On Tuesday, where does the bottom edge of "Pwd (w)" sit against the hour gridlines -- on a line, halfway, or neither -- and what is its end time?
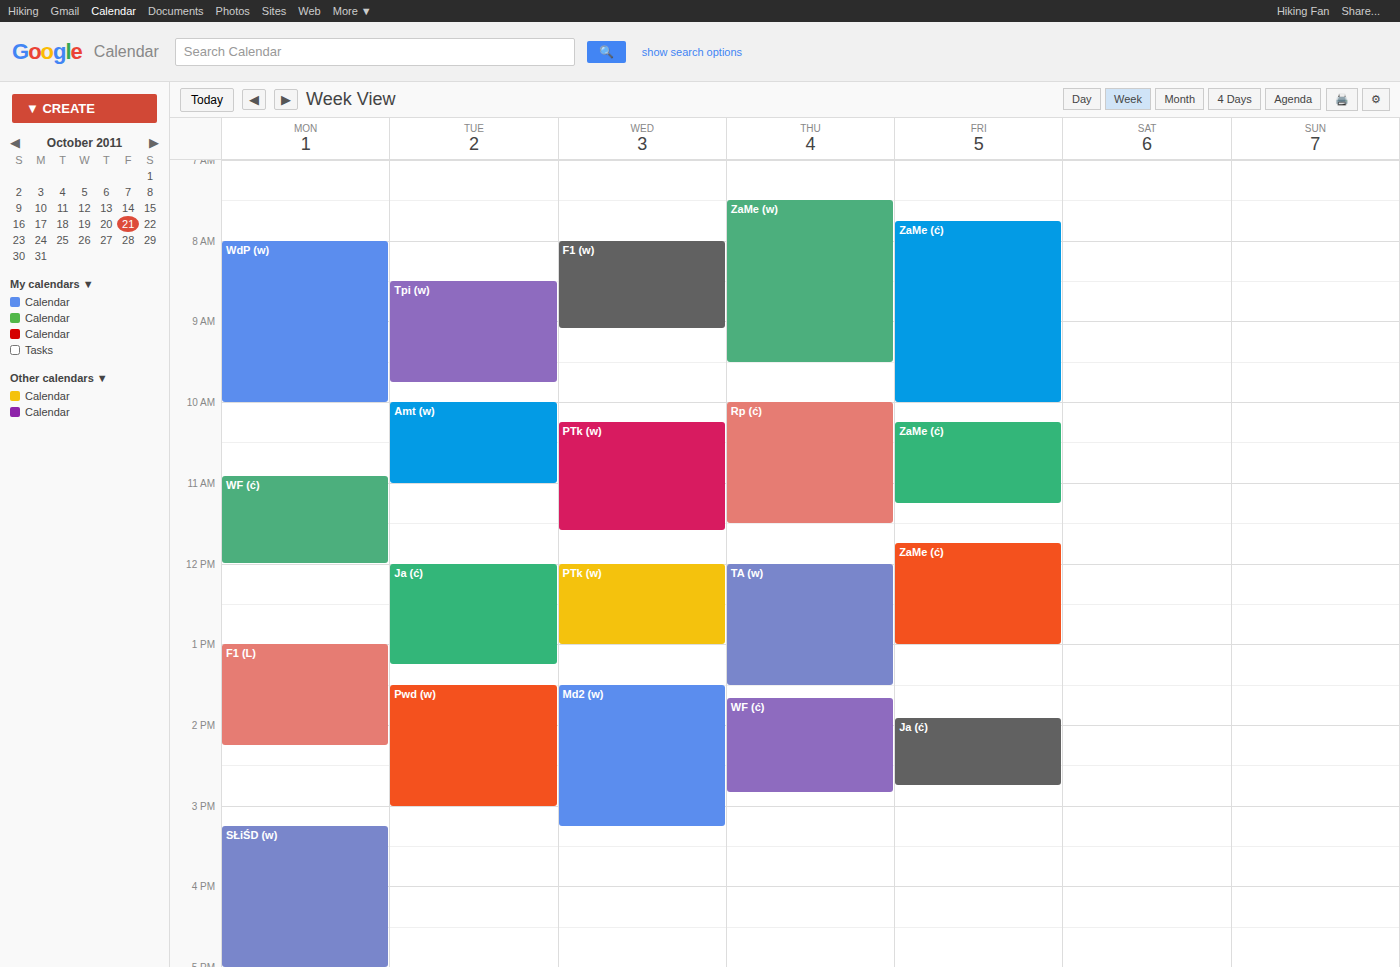
3:00 PM -- exactly on the 3 PM line.